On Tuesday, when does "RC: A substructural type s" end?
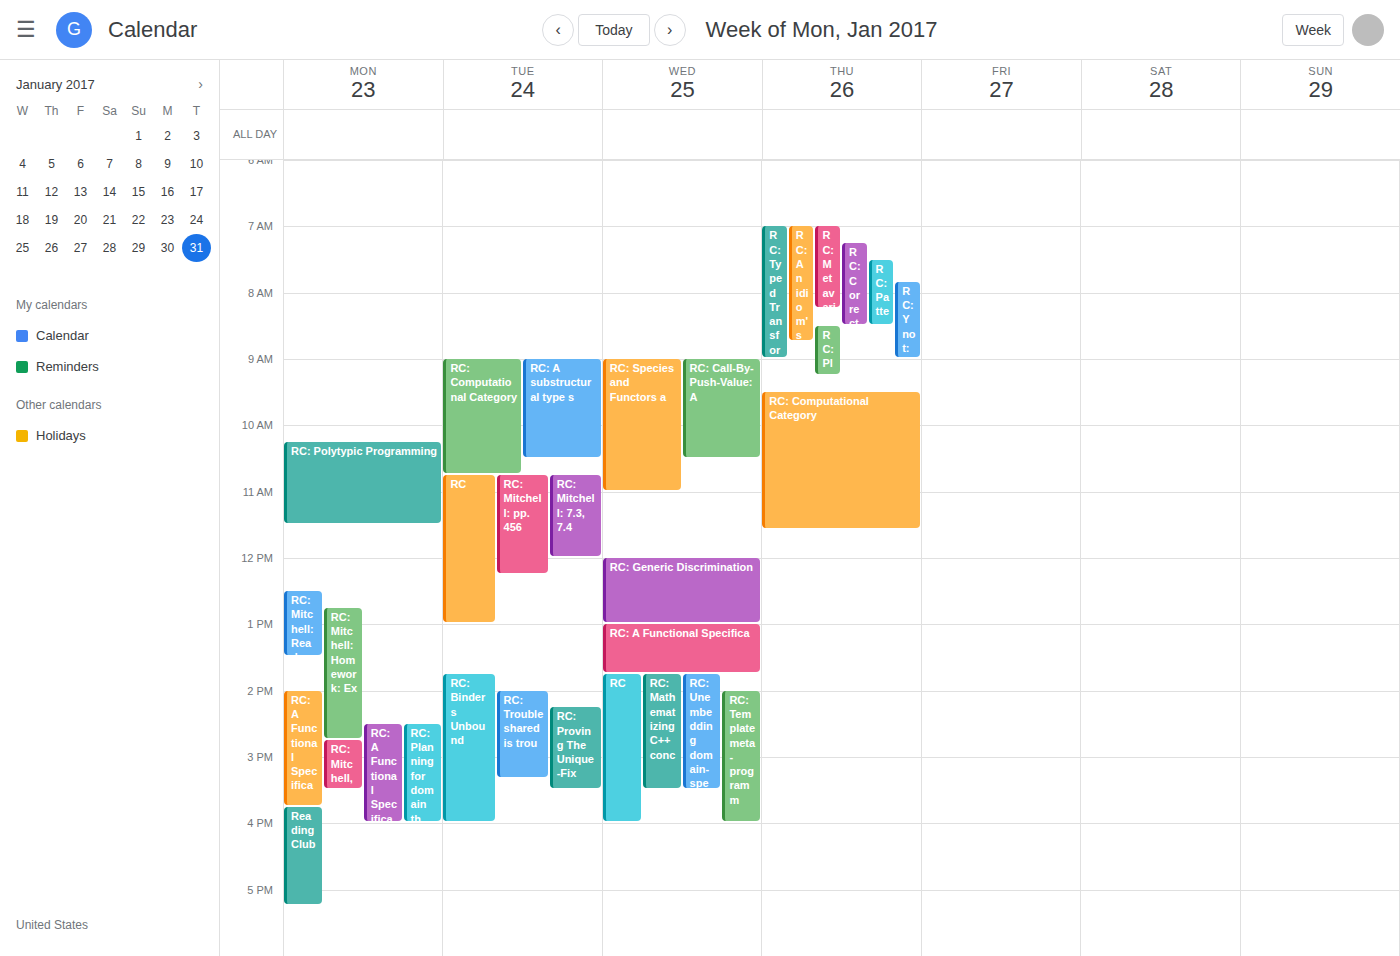
10:30 AM